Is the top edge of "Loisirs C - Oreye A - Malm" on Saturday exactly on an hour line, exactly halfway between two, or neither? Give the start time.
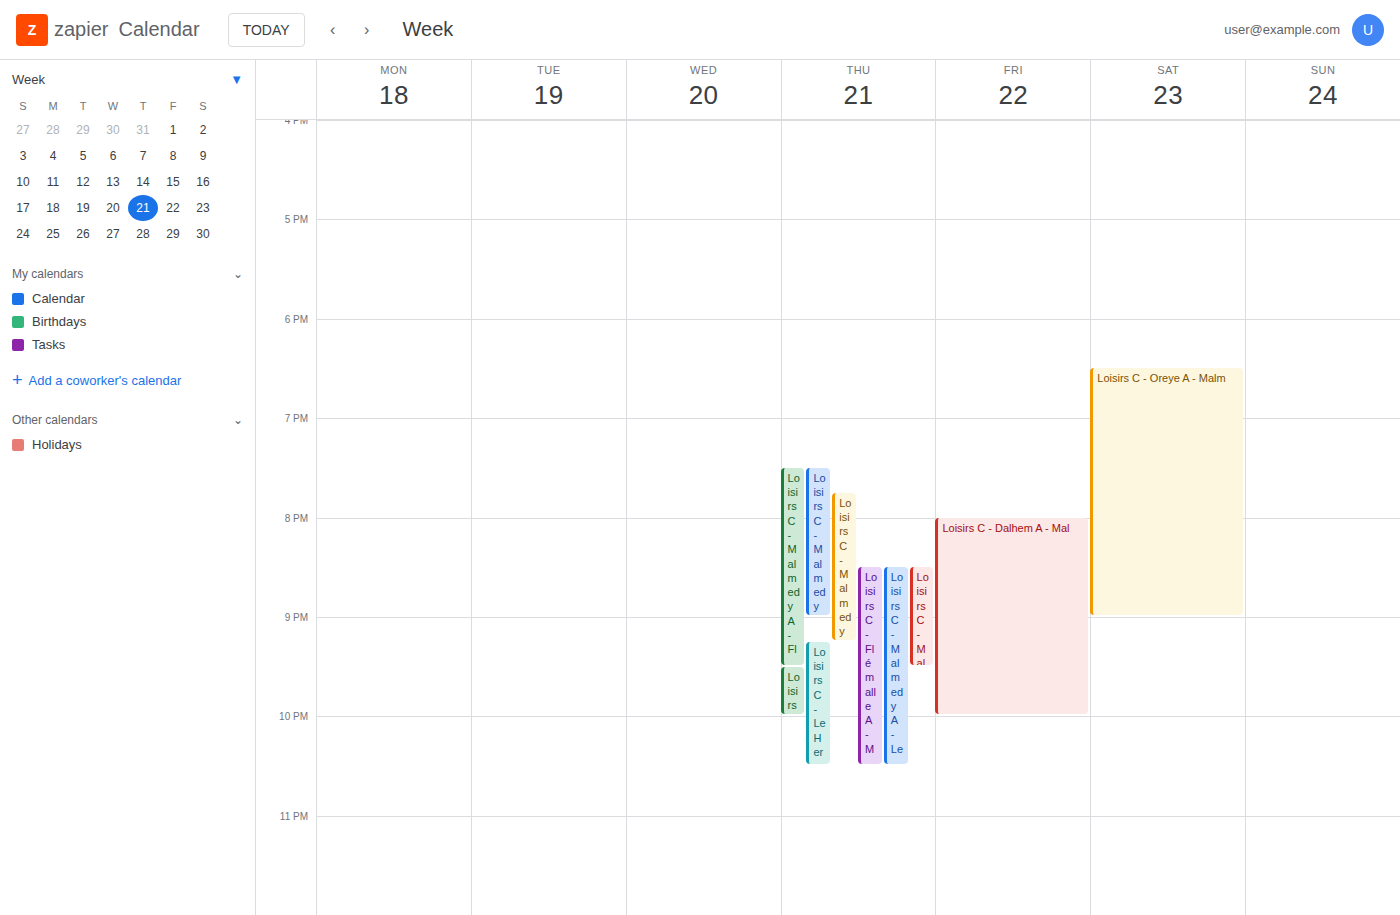
18:30 -- halfway between the 18:00 and 19:00 lines.